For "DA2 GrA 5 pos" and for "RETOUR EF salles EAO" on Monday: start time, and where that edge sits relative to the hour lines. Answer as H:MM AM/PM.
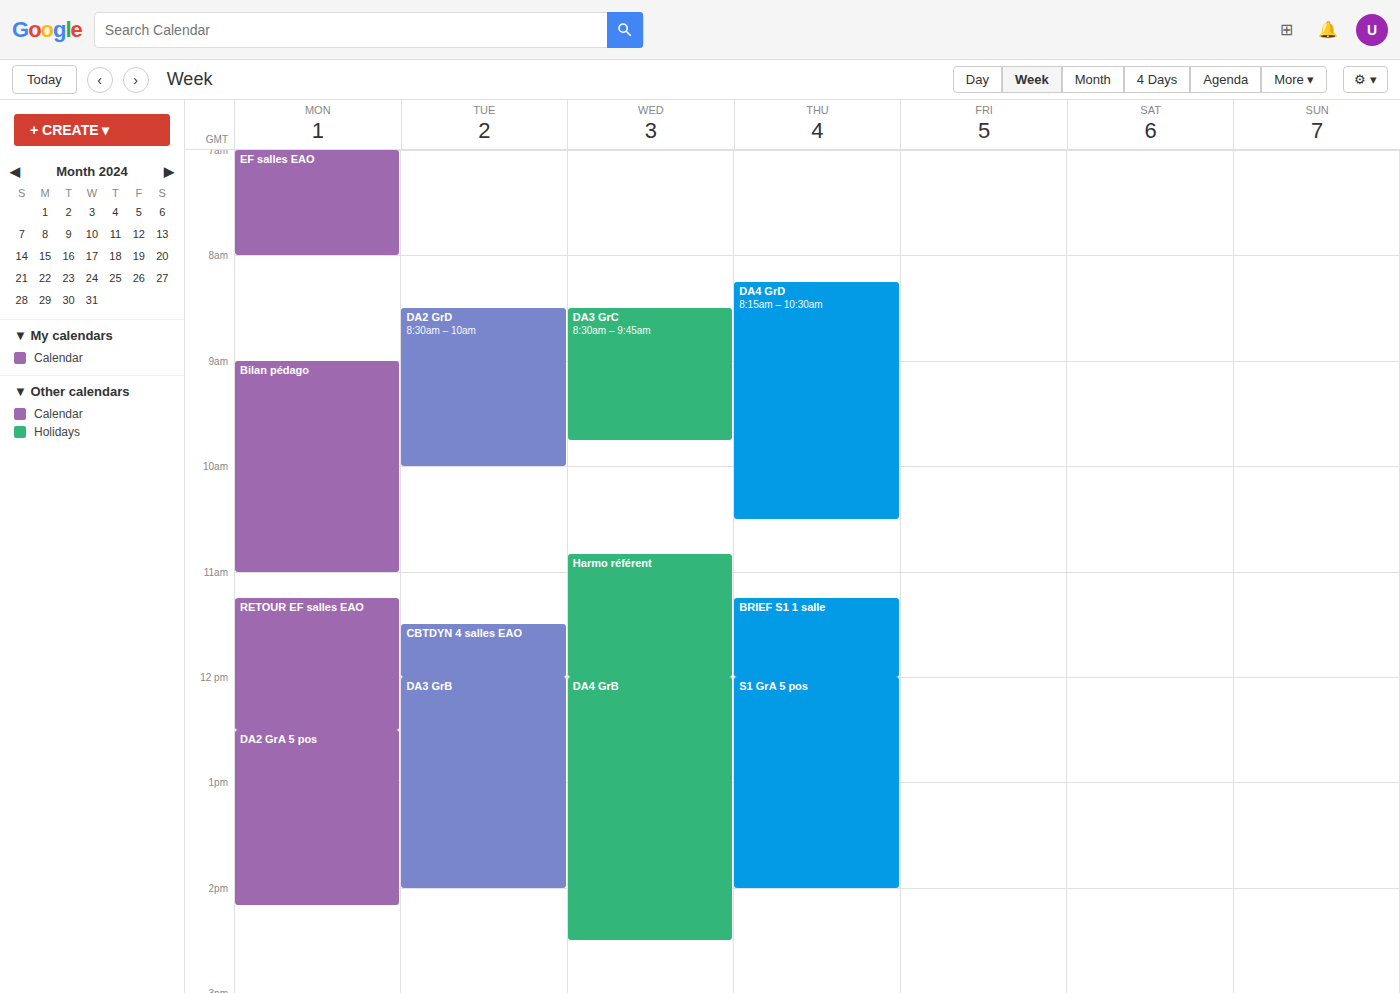
"DA2 GrA 5 pos": 12:30 PM, halfway between the 12 PM and 1 PM lines. "RETOUR EF salles EAO": 11:15 AM, neither: a quarter of the way from the 11 AM line to the 12 PM line.